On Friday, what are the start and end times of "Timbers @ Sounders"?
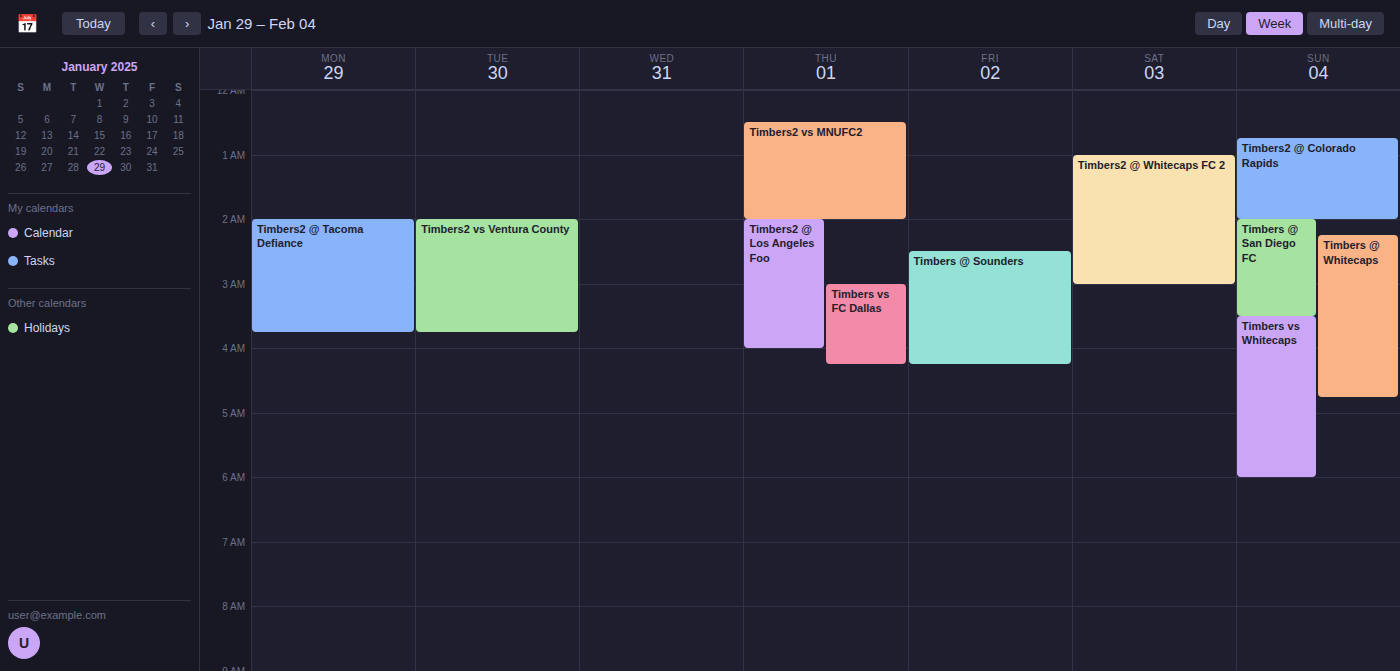
02:30 to 04:15